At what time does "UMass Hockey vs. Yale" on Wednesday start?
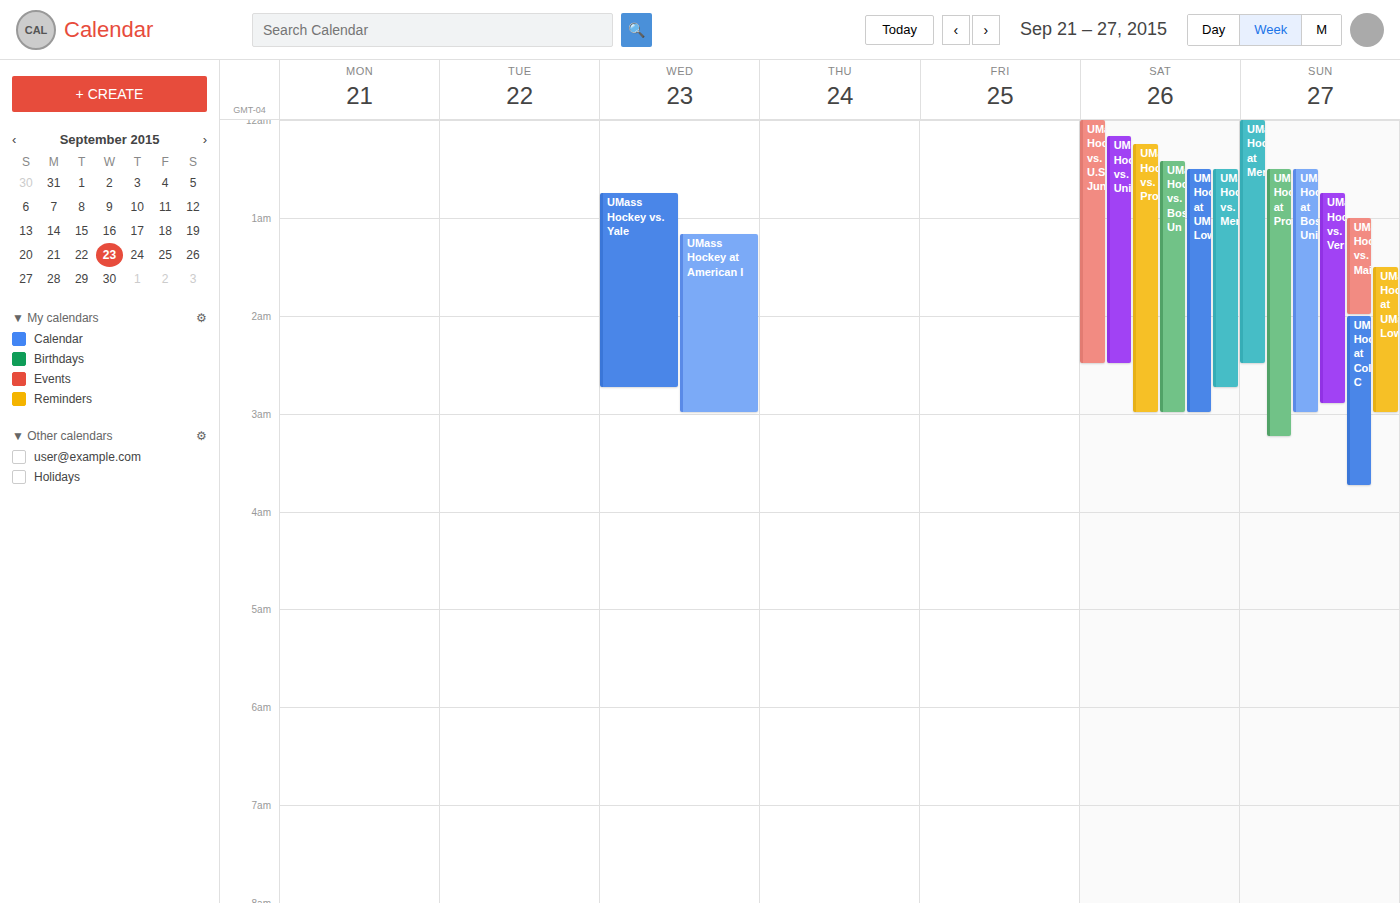
12:45 AM